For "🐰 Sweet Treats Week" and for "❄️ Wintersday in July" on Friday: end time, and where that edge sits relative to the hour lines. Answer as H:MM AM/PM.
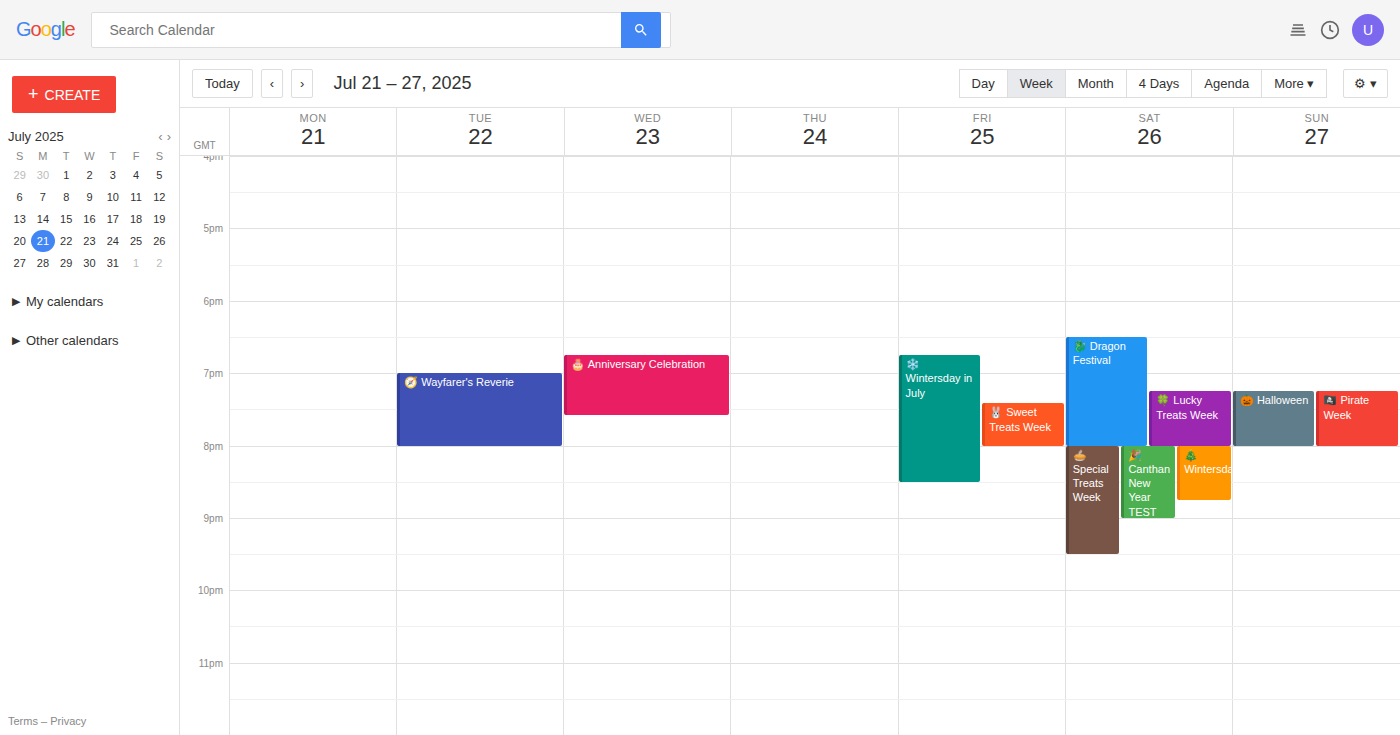
"🐰 Sweet Treats Week": 8:00 PM, exactly on the 8 PM line. "❄️ Wintersday in July": 8:30 PM, halfway between the 8 PM and 9 PM lines.